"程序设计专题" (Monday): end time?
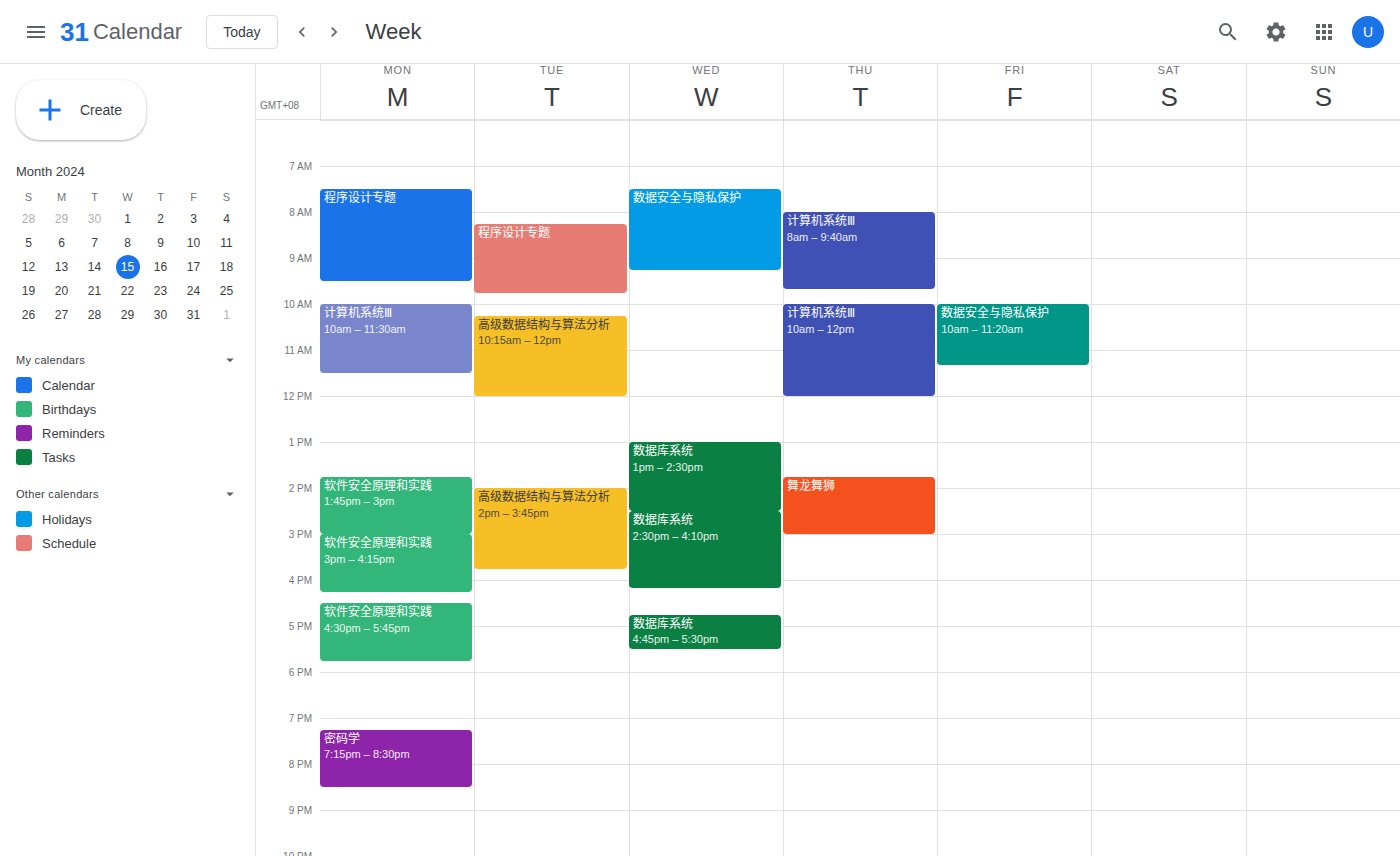
09:30